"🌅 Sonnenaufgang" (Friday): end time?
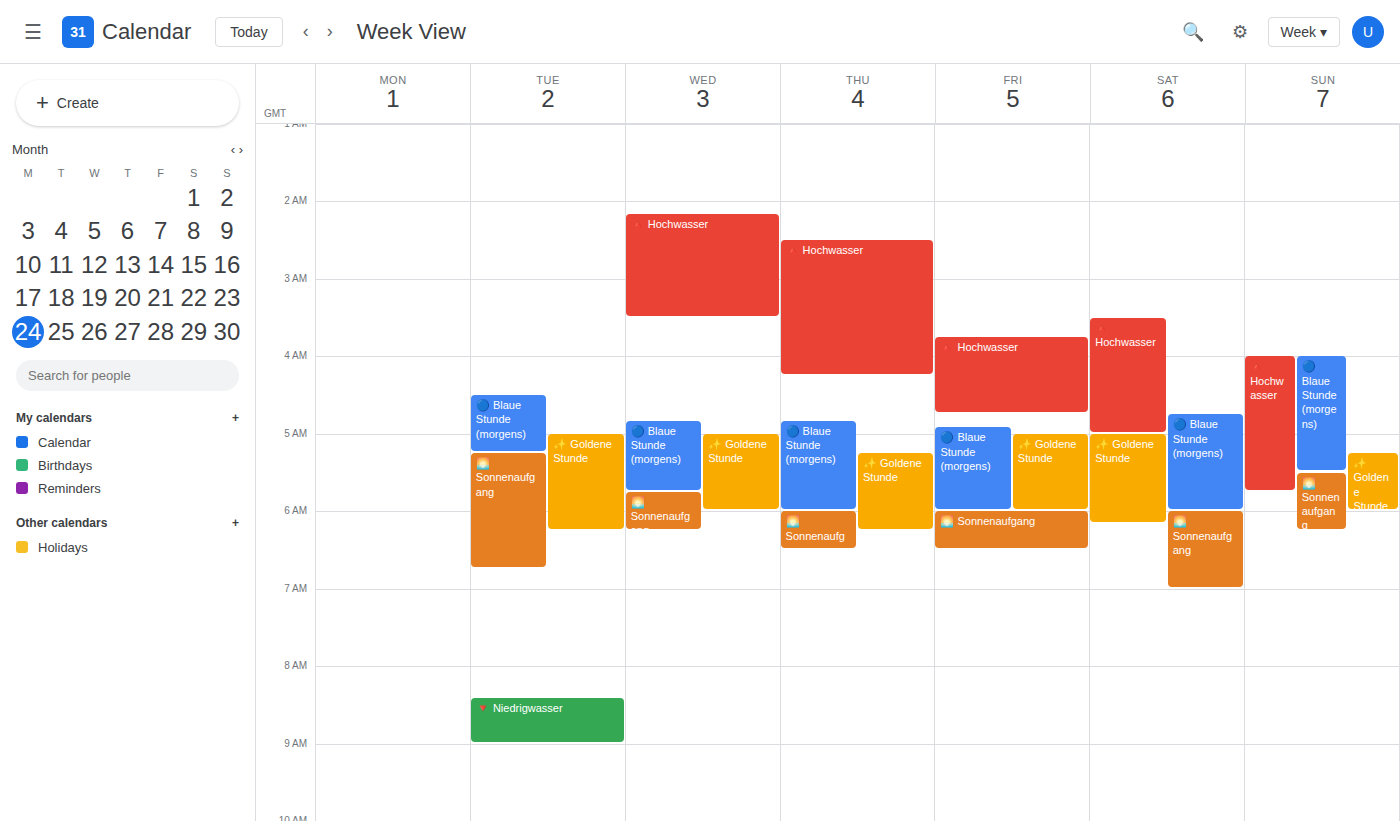
6:30 AM